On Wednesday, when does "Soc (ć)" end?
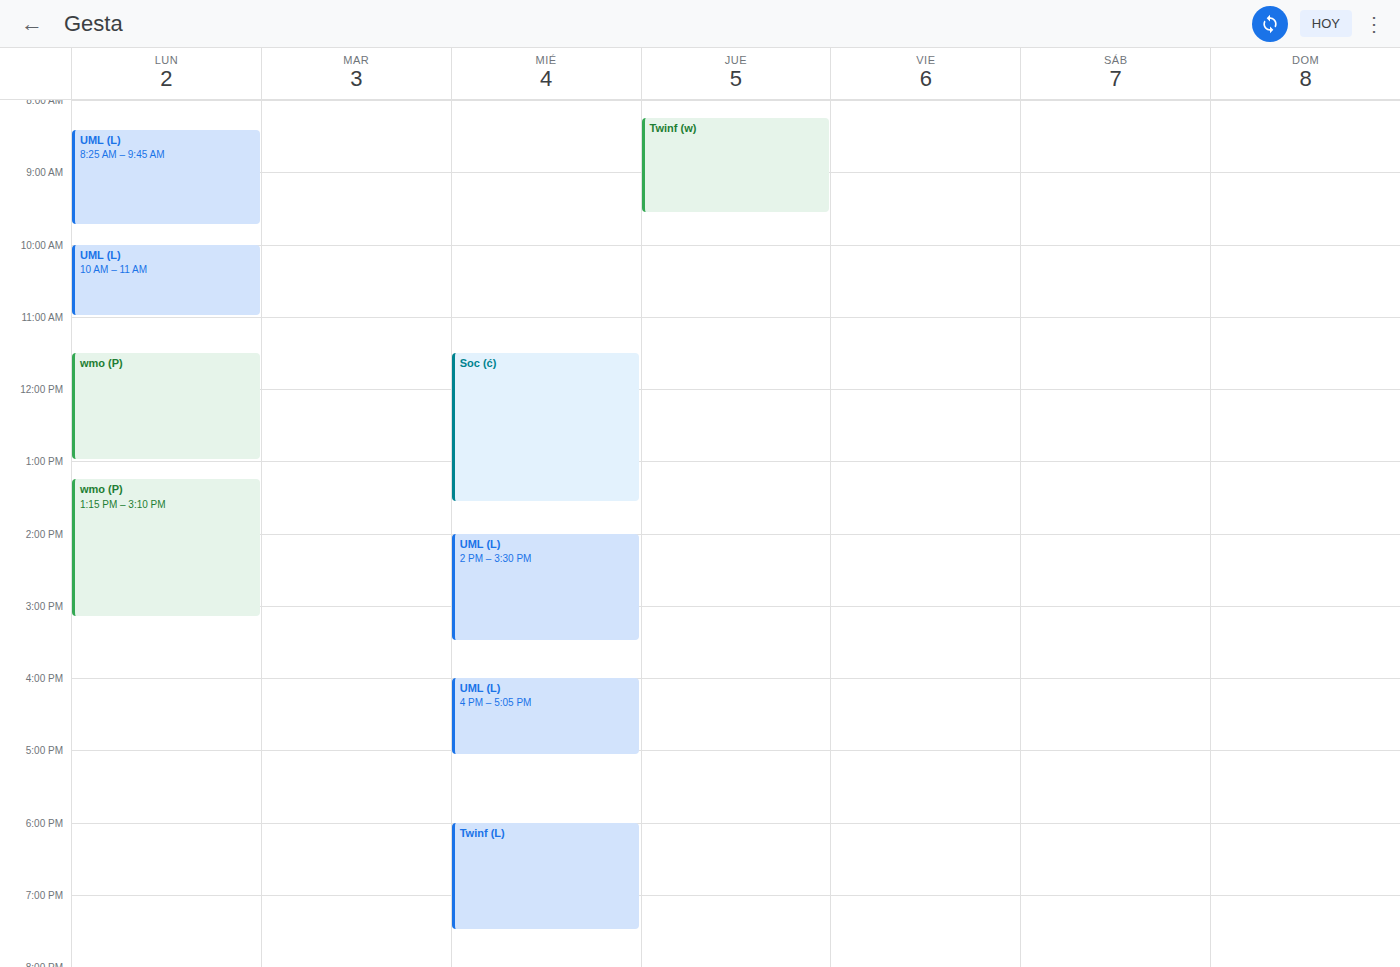
1:35 PM